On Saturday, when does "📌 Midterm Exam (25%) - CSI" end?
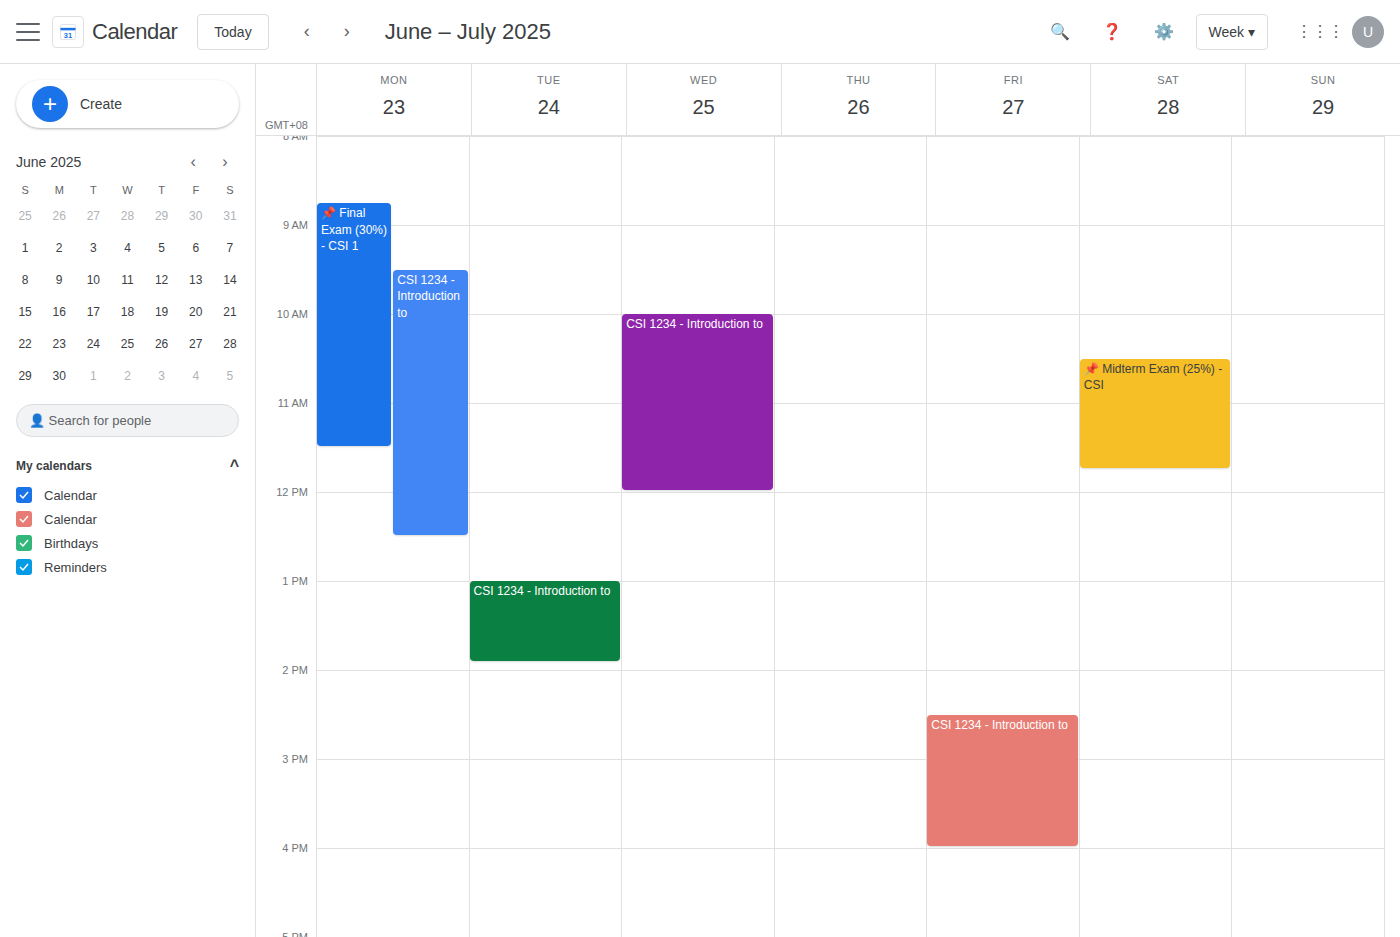
11:45